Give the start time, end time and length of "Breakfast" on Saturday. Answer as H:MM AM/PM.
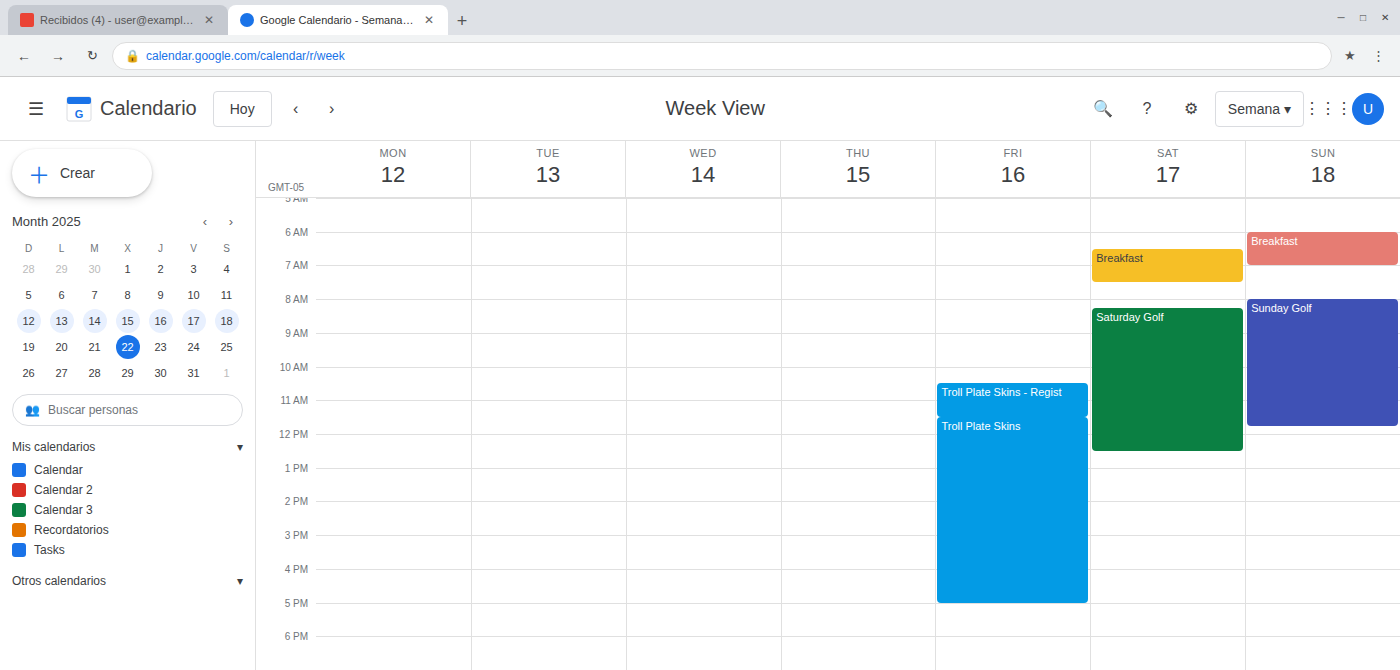
6:30 AM to 7:30 AM, 1 hour